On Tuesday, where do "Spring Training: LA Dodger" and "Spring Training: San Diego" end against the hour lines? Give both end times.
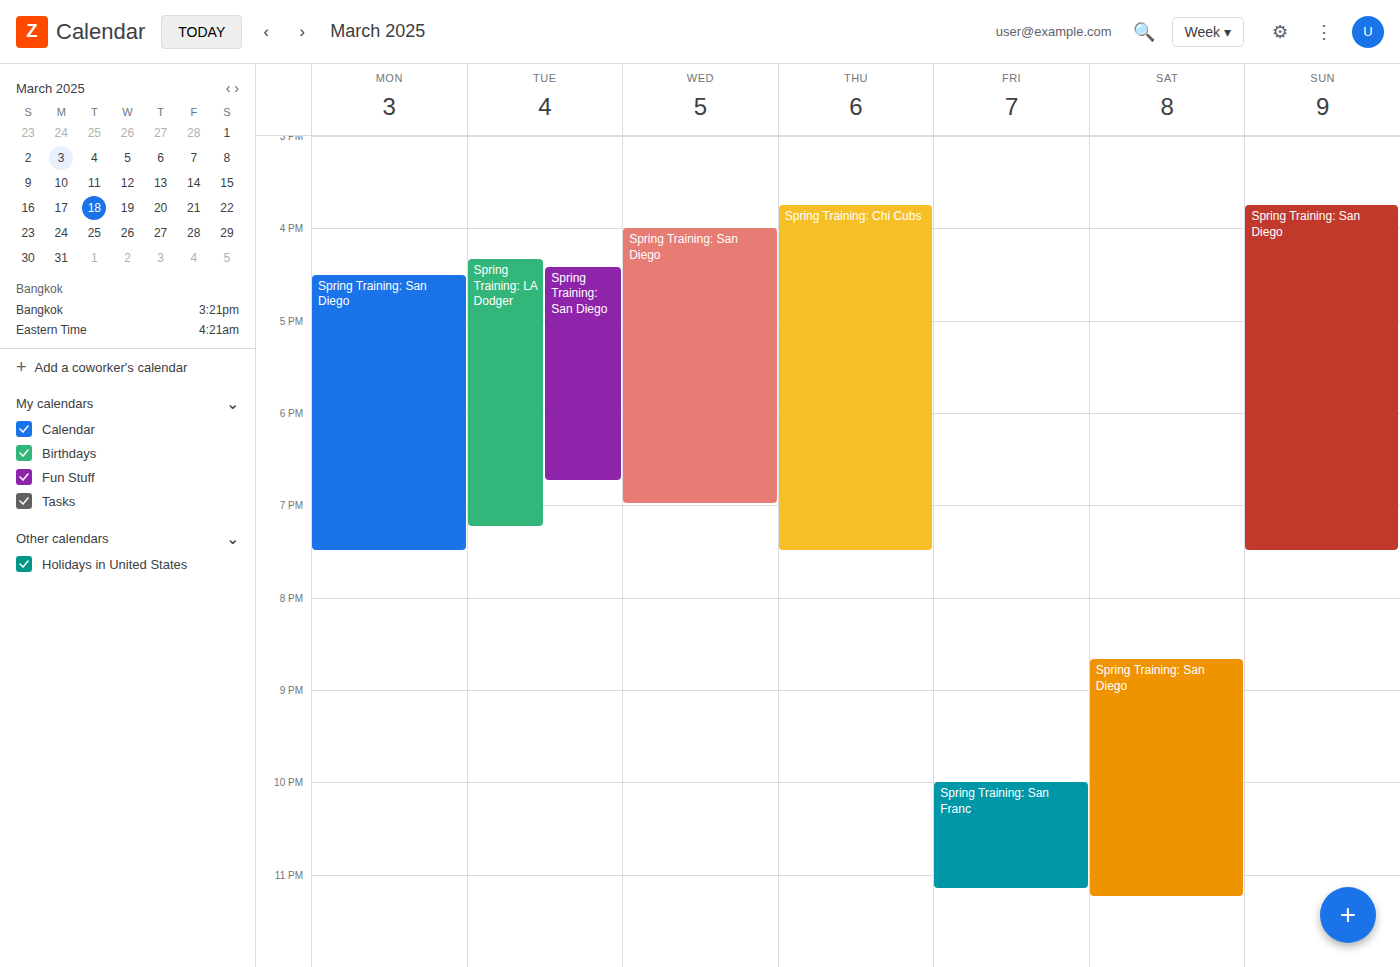
"Spring Training: LA Dodger": 7:15 PM, neither: a quarter of the way from the 7 PM line to the 8 PM line. "Spring Training: San Diego": 6:45 PM, neither: three quarters of the way from the 6 PM line to the 7 PM line.